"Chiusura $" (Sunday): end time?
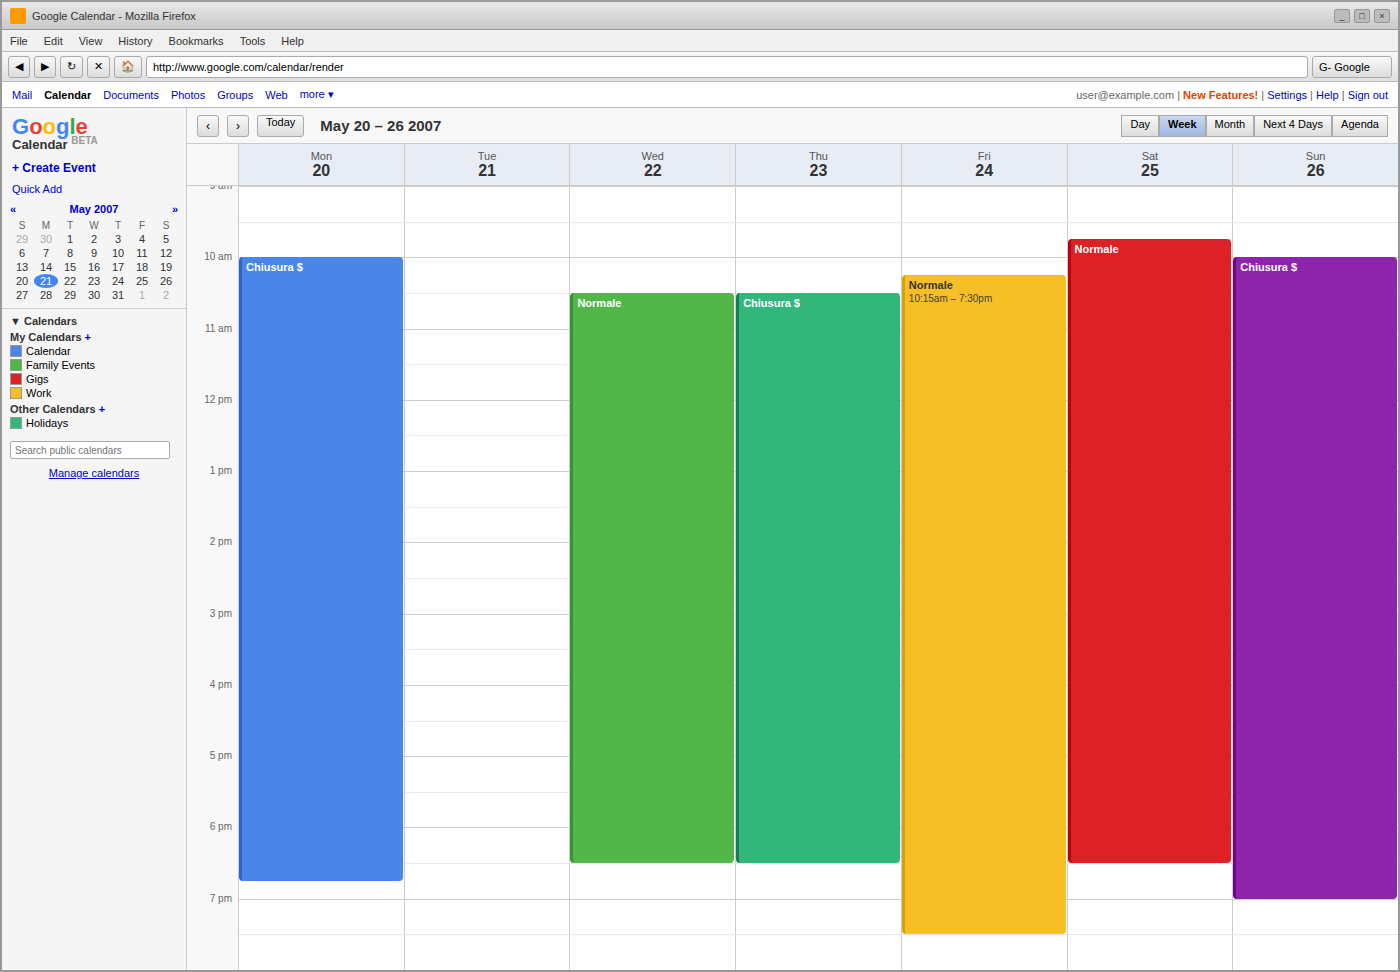
7:00 PM